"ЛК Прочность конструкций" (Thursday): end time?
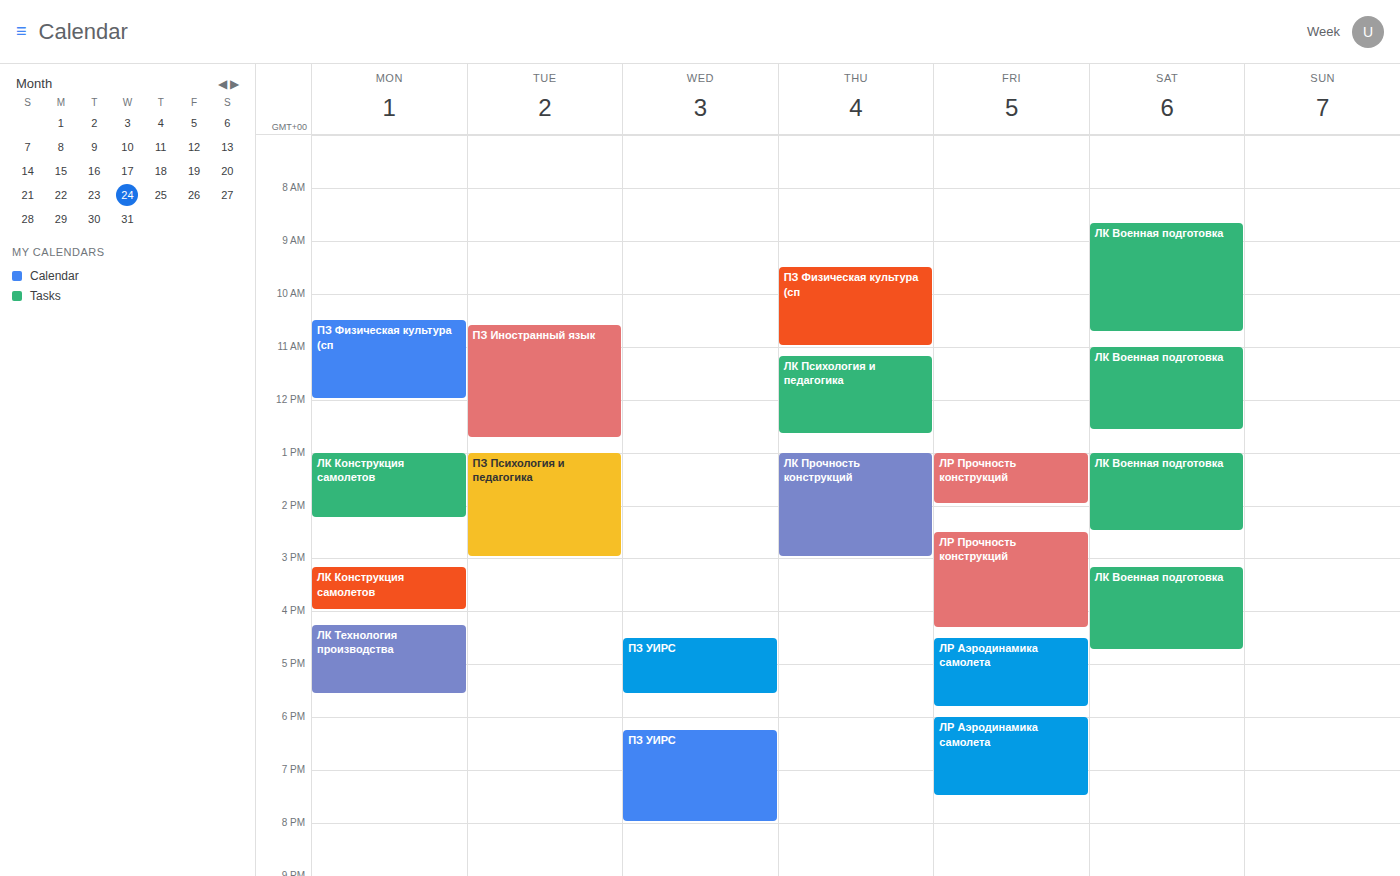
3:00 PM